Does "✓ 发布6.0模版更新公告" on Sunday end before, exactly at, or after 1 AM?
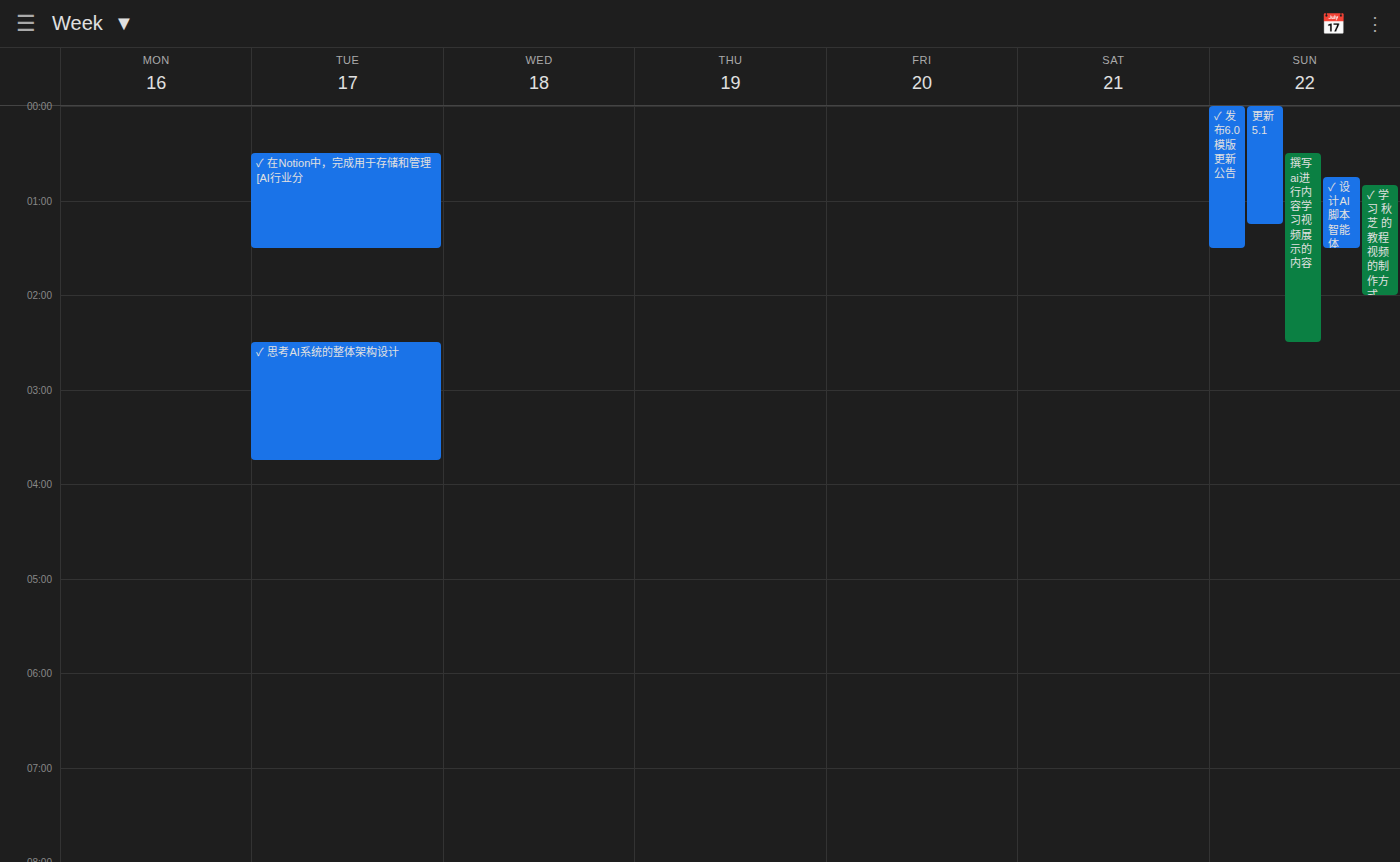
1:30 AM -- after 1 AM, 30 minutes below the 1 AM line.